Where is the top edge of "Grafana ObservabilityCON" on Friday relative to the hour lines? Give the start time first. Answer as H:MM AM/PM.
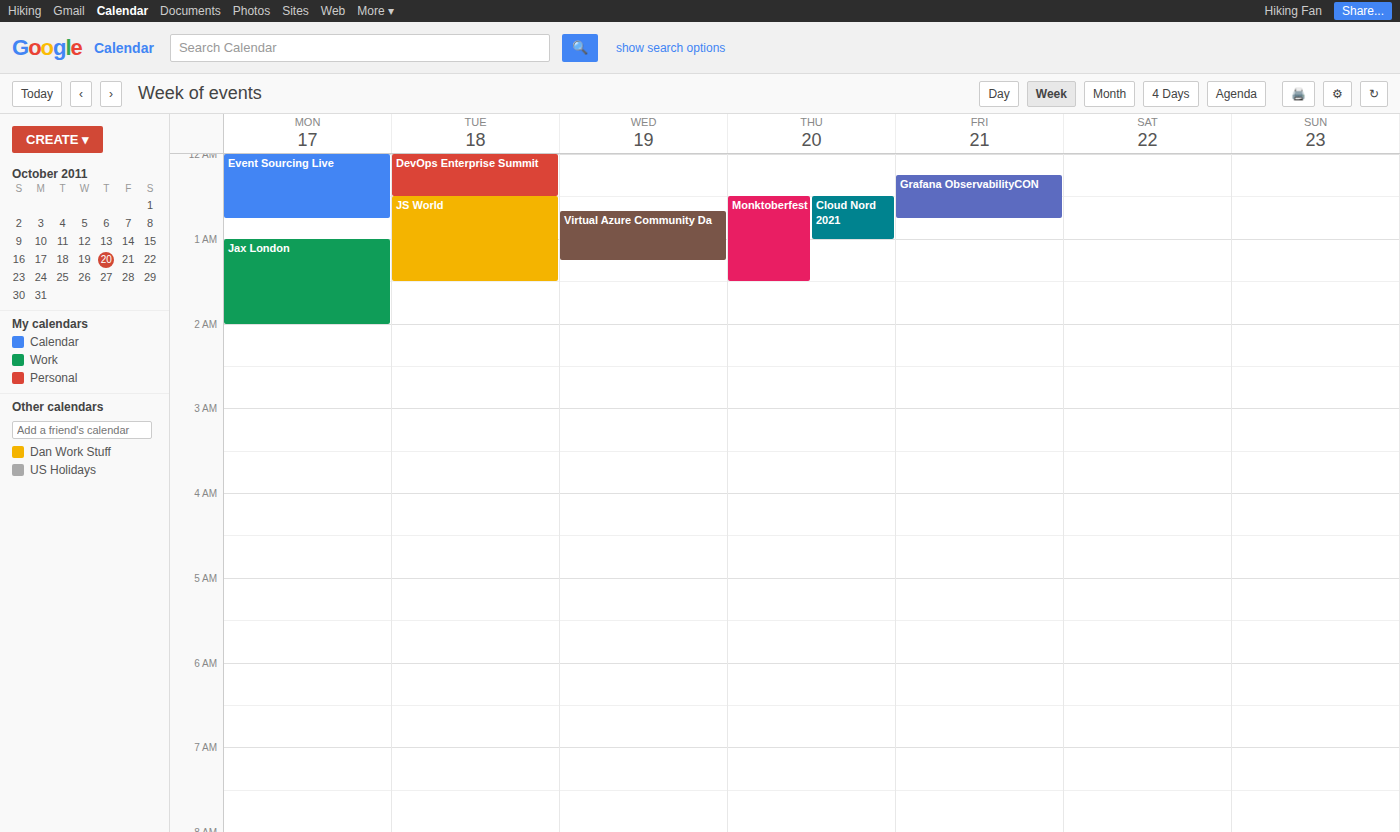
12:15 AM -- neither: a quarter of the way from the 12 AM line to the 1 AM line.